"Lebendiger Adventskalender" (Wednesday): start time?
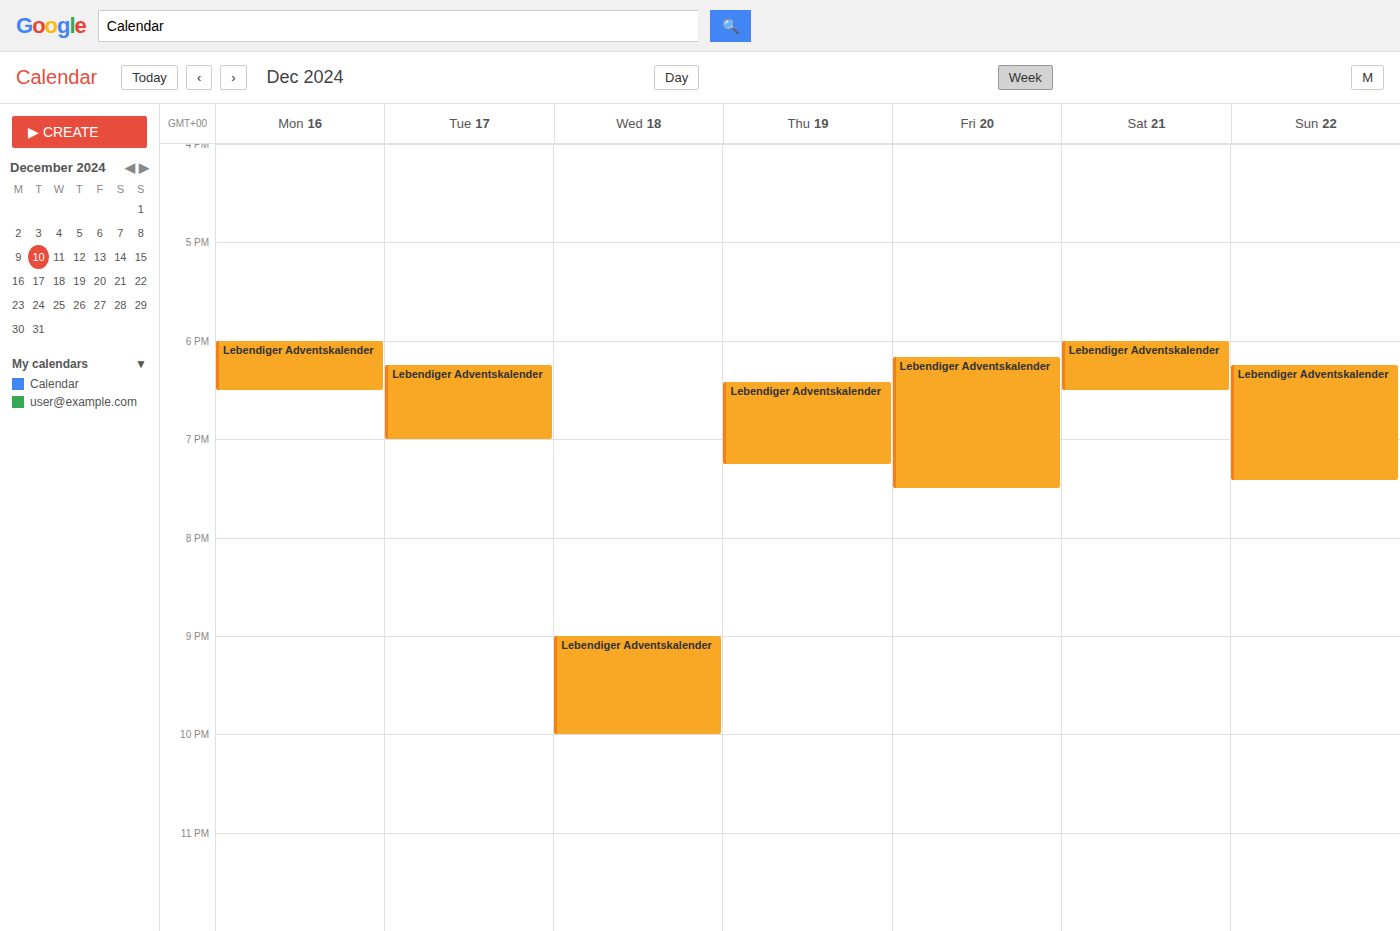
9:00 PM